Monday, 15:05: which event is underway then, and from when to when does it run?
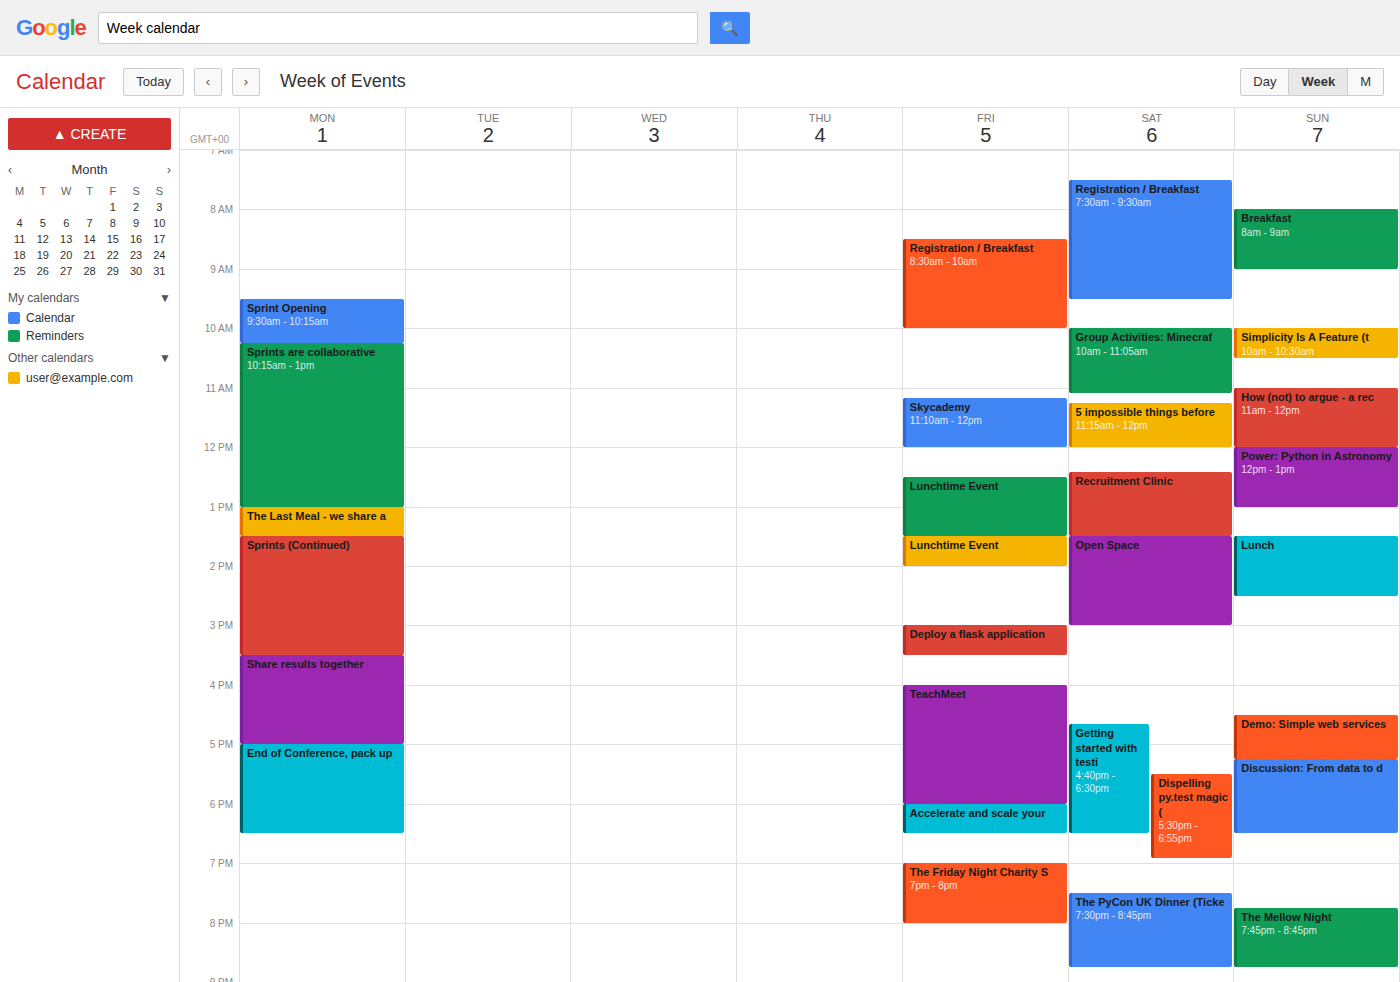
"Sprints (Continued)", 13:30 to 15:30